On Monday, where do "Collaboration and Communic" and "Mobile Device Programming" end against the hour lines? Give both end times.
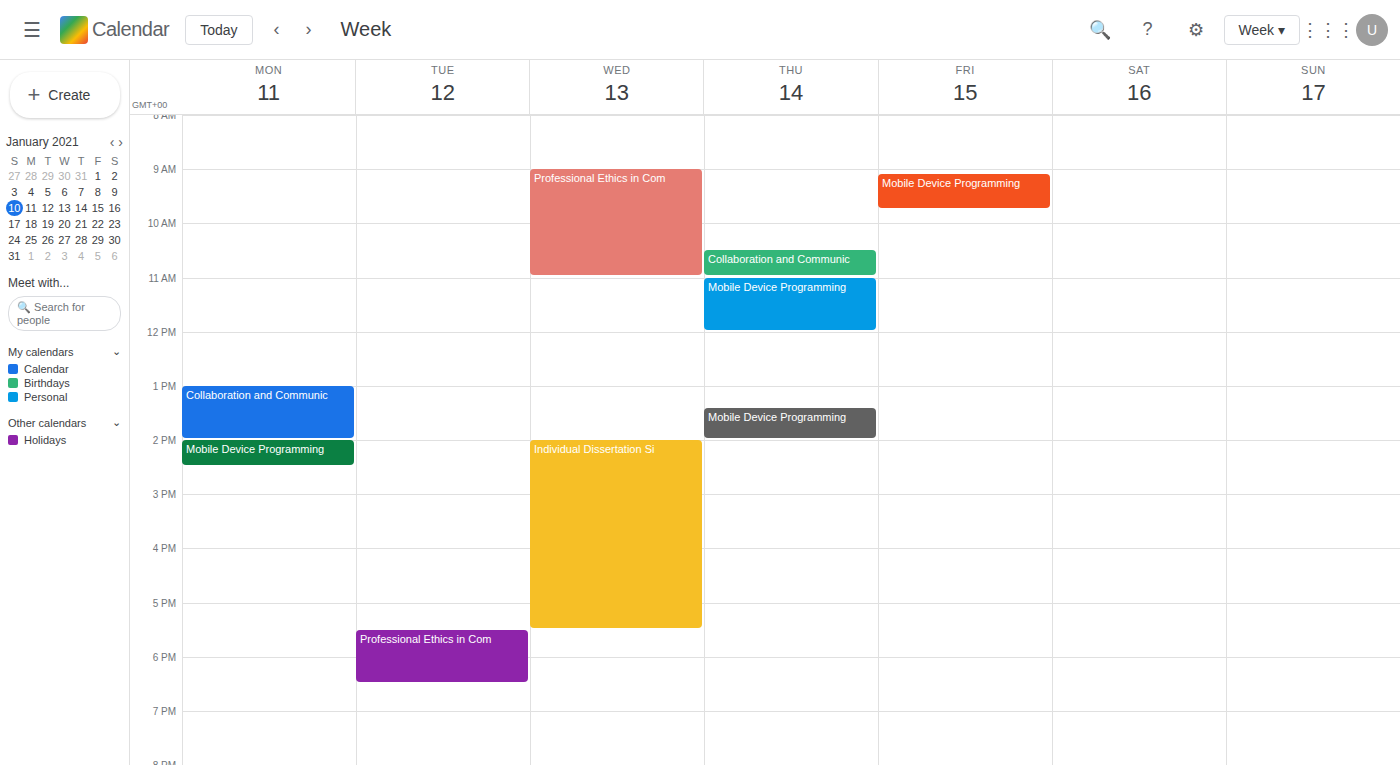
"Collaboration and Communic": 2:00 PM, exactly on the 2 PM line. "Mobile Device Programming": 2:30 PM, halfway between the 2 PM and 3 PM lines.